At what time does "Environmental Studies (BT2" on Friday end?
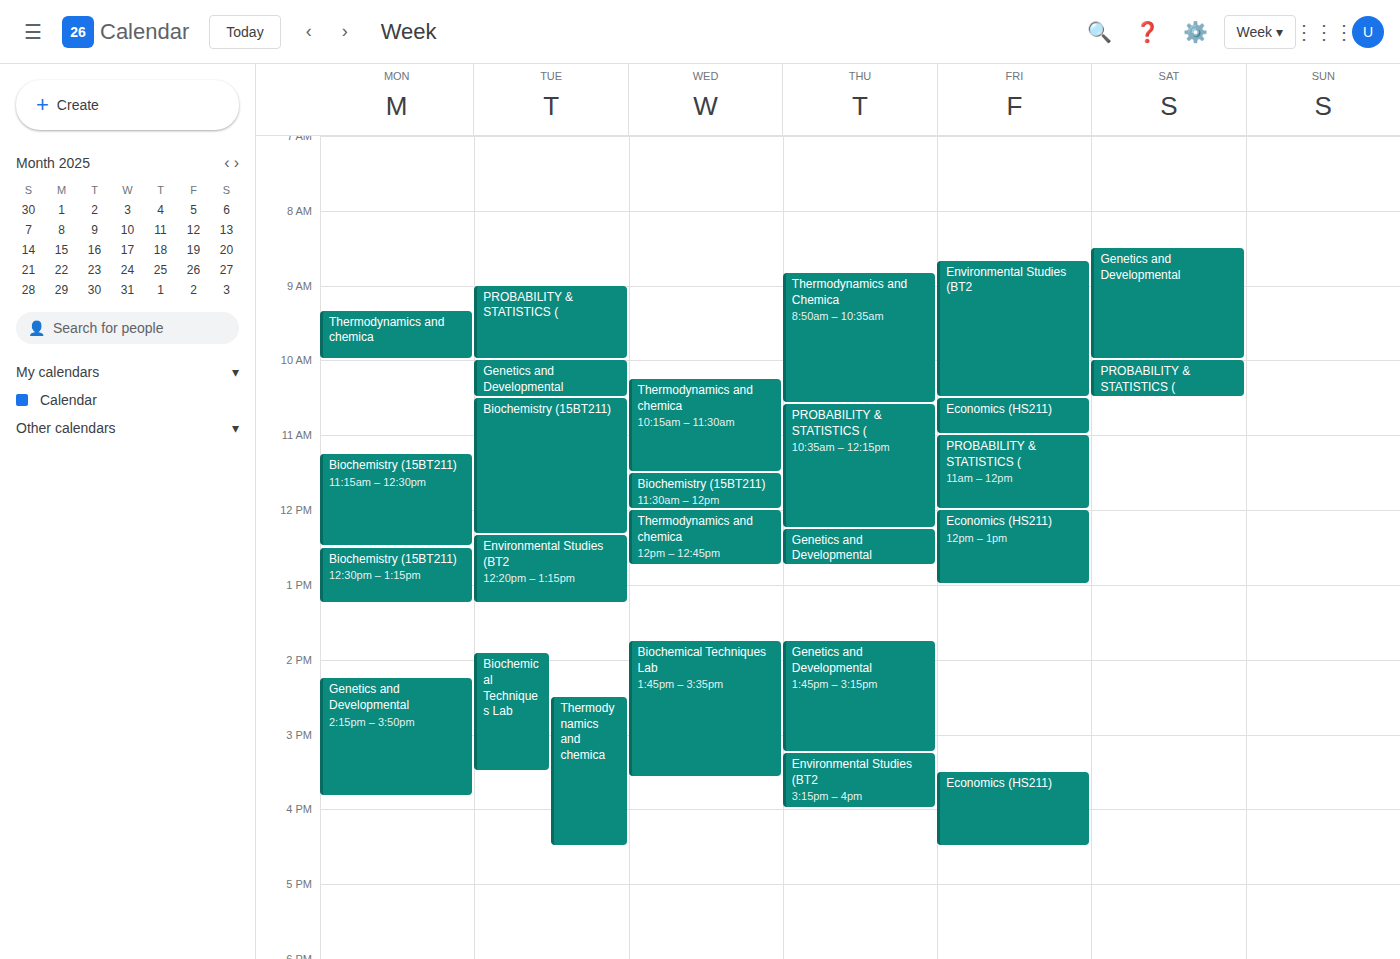
10:30 AM